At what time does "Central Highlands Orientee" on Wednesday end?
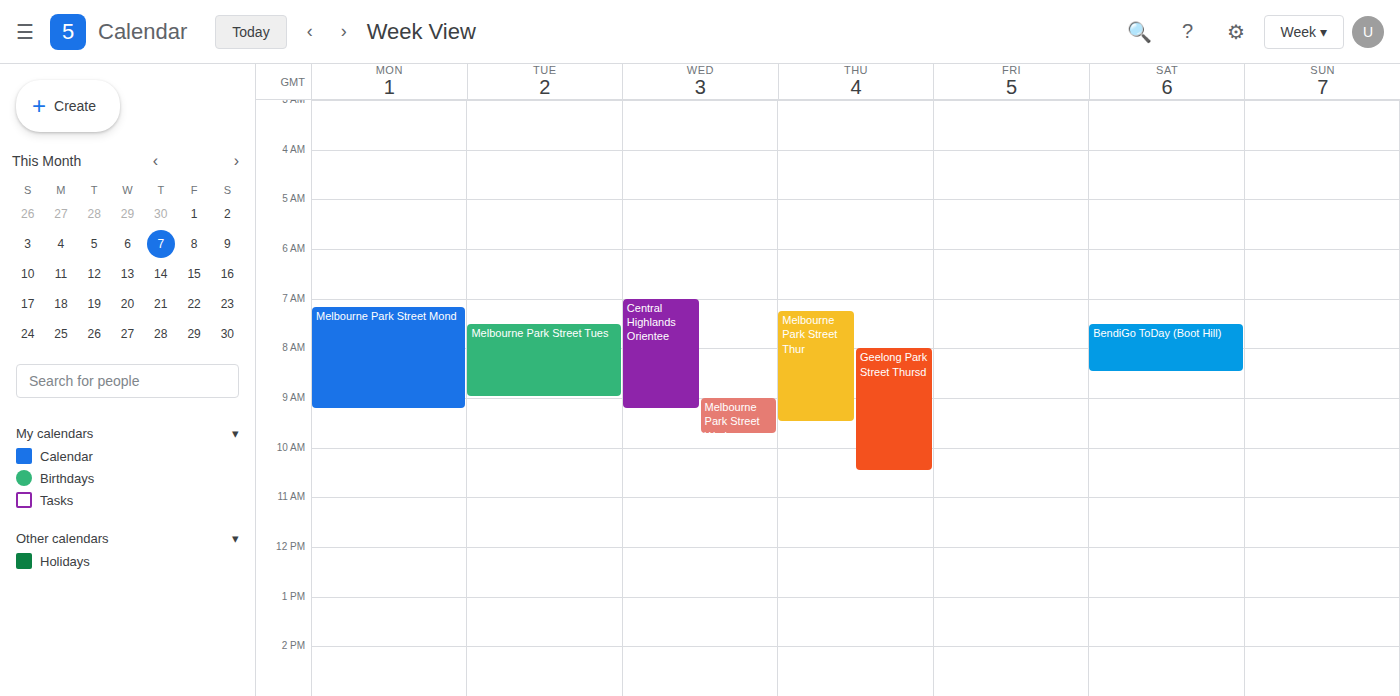
09:15